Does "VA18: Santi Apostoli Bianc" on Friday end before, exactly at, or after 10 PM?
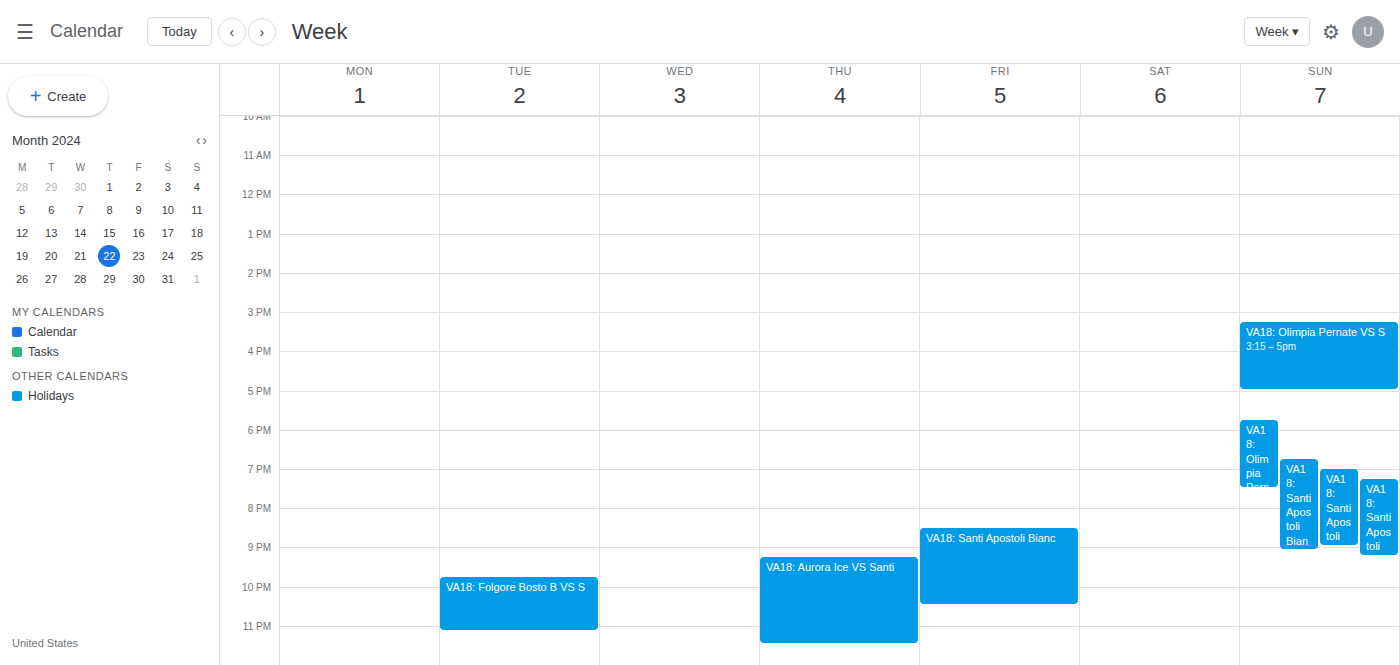
10:30 PM -- after 10 PM, 30 minutes below the 10 PM line.